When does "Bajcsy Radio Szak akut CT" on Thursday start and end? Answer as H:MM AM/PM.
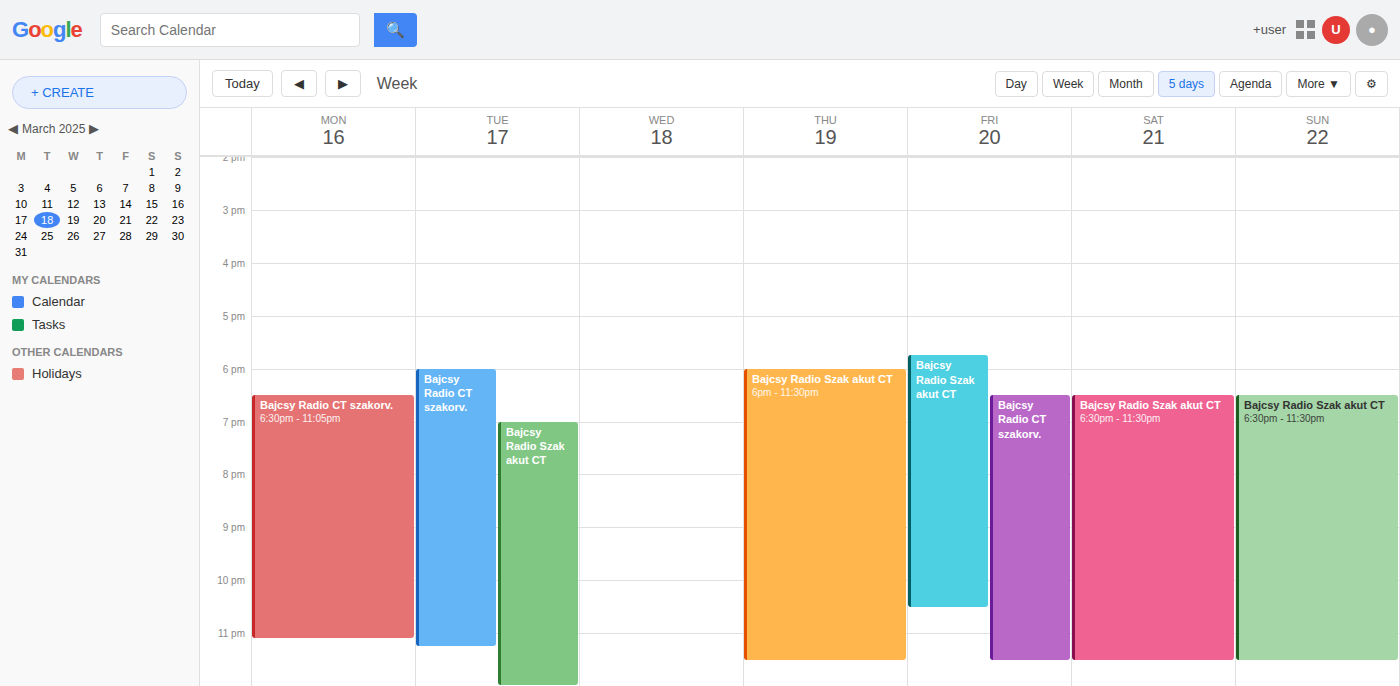
6:00 PM to 11:30 PM